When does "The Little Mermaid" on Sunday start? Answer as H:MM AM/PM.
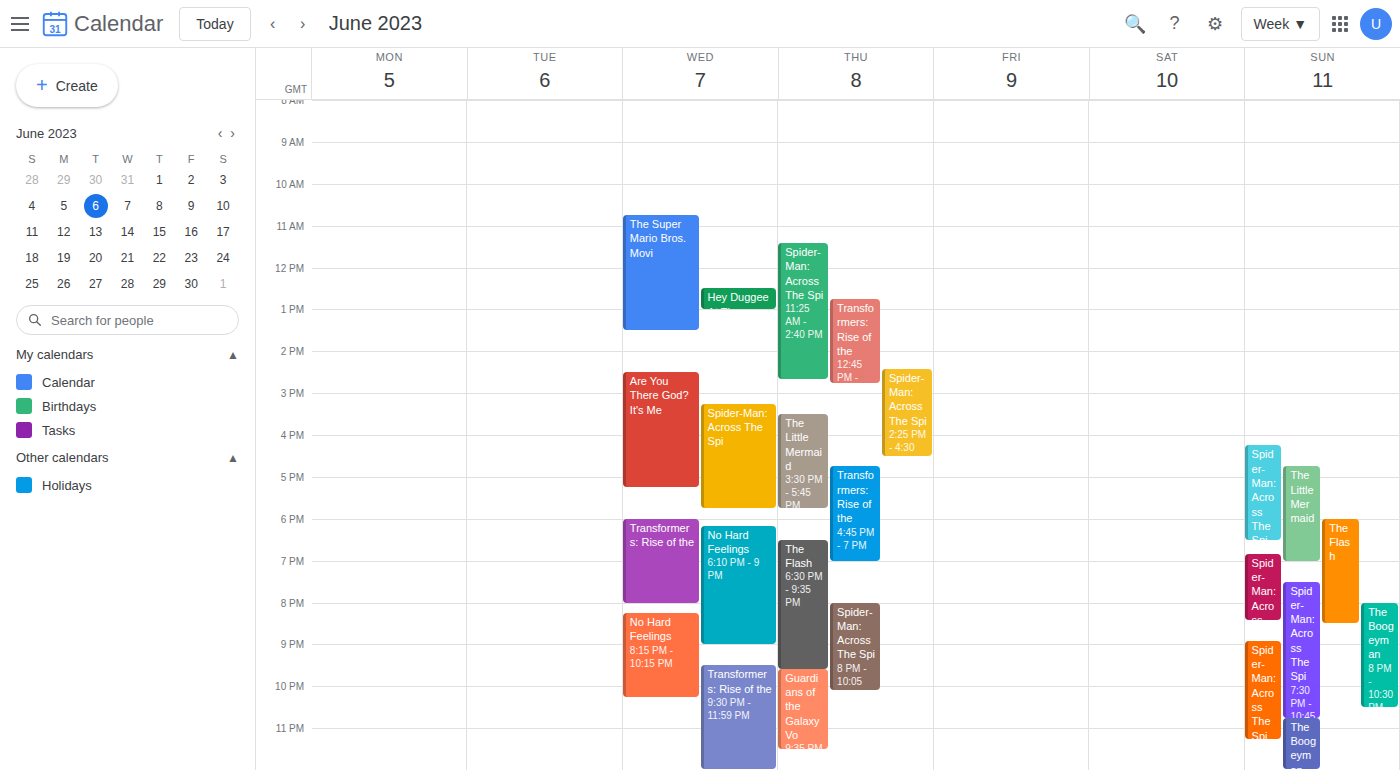
4:45 PM